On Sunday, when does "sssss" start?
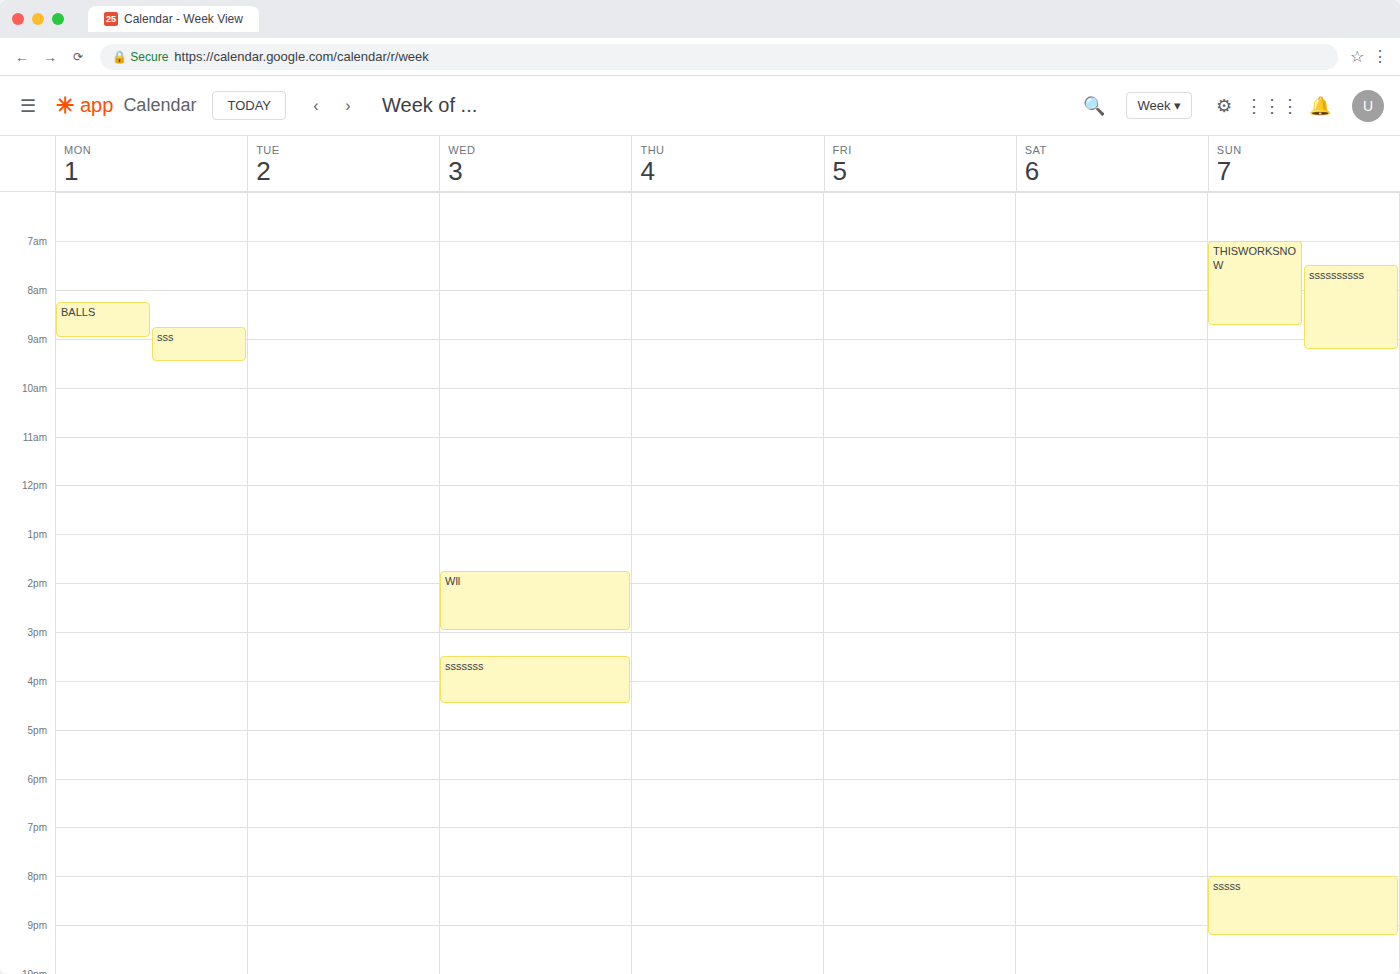
8:00 PM